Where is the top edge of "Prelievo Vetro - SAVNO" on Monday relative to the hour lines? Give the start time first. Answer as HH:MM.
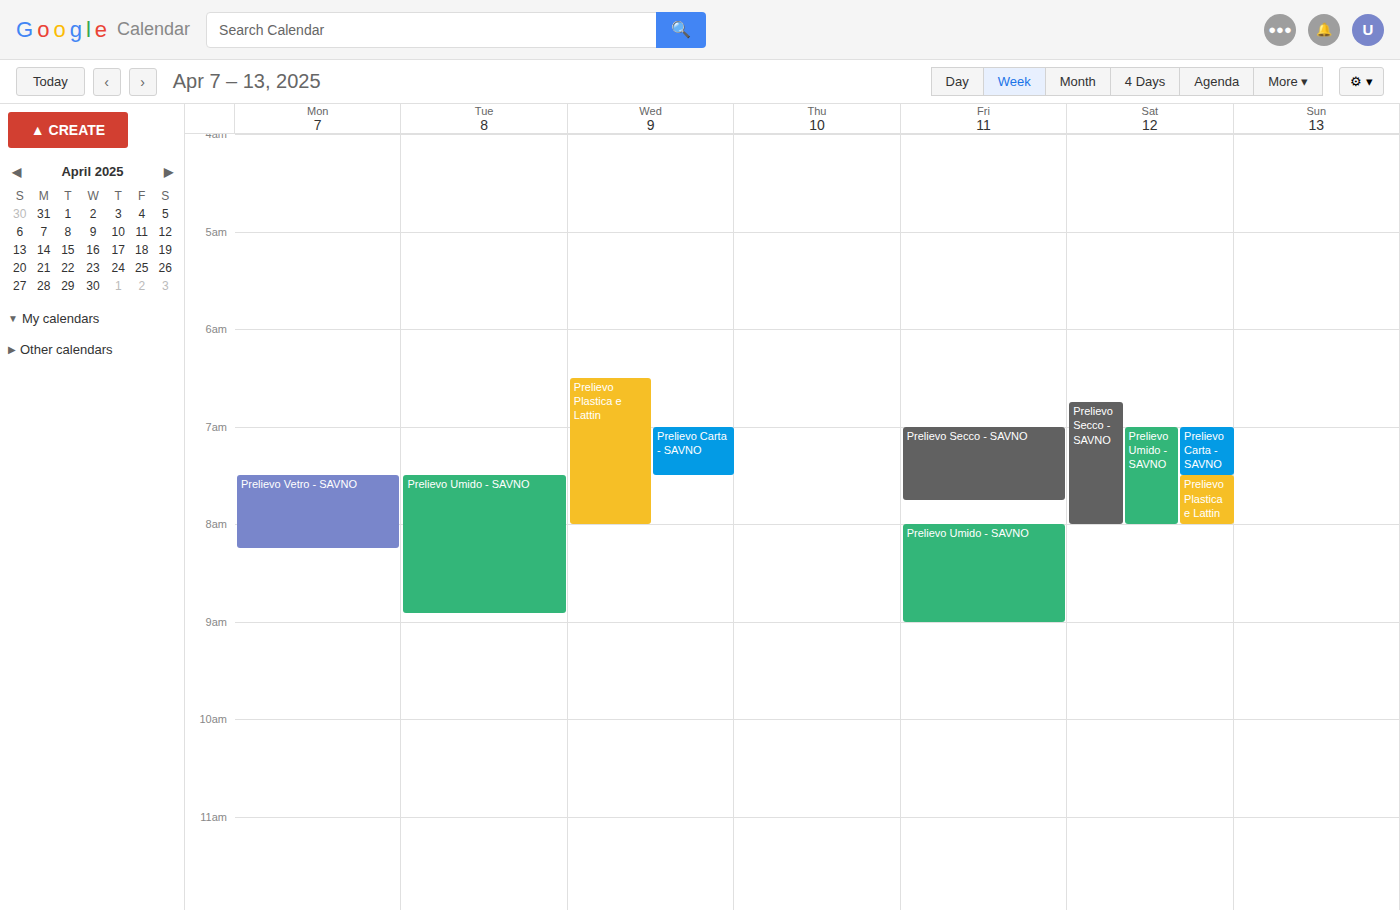
07:30 -- halfway between the 07:00 and 08:00 lines.